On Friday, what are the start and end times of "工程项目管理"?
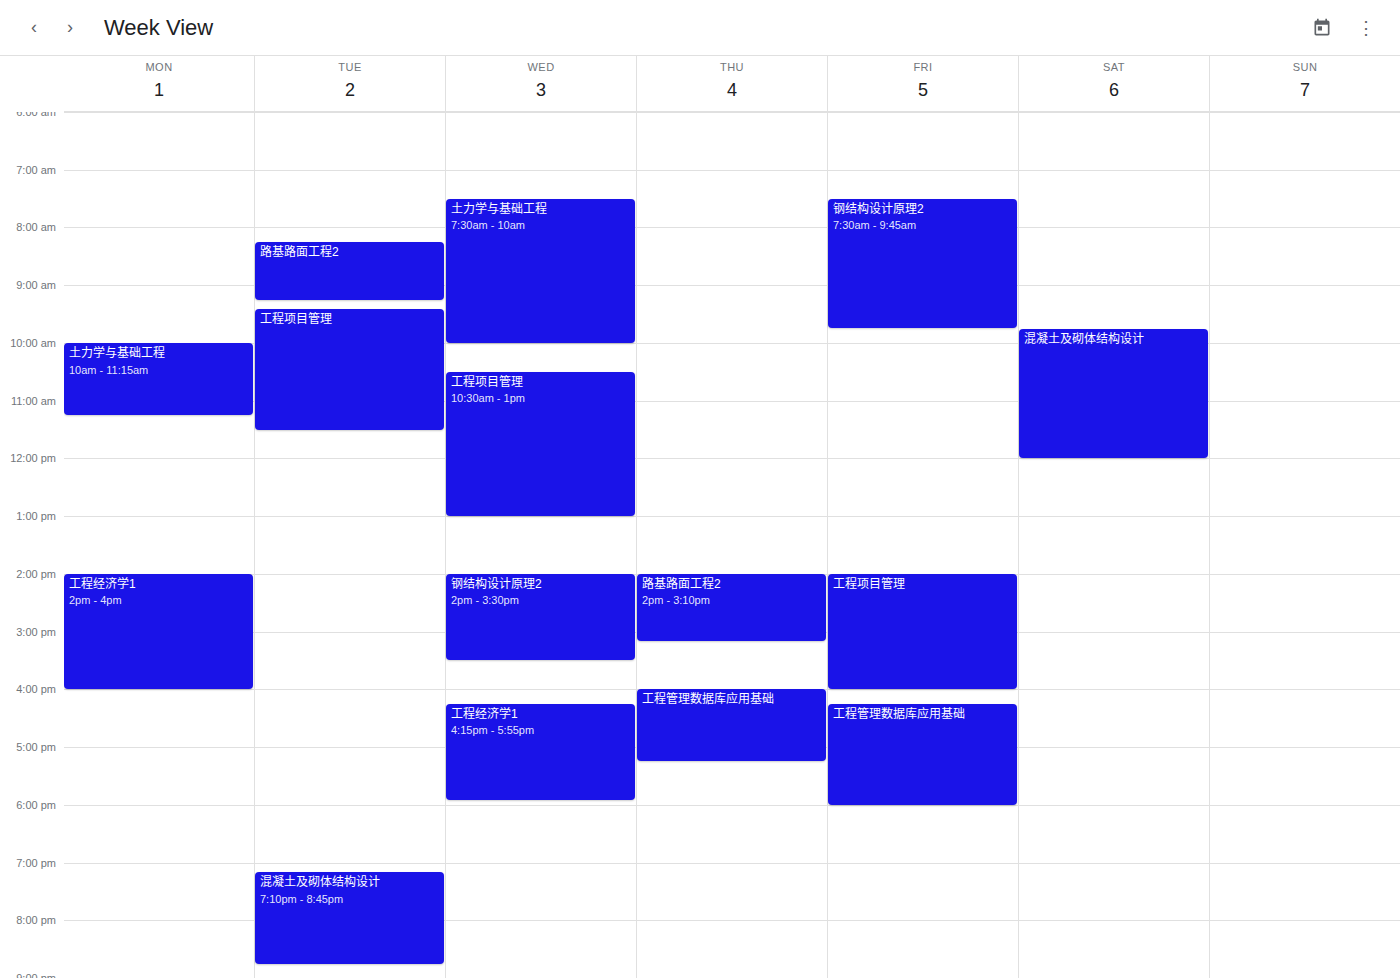
2:00 PM to 4:00 PM